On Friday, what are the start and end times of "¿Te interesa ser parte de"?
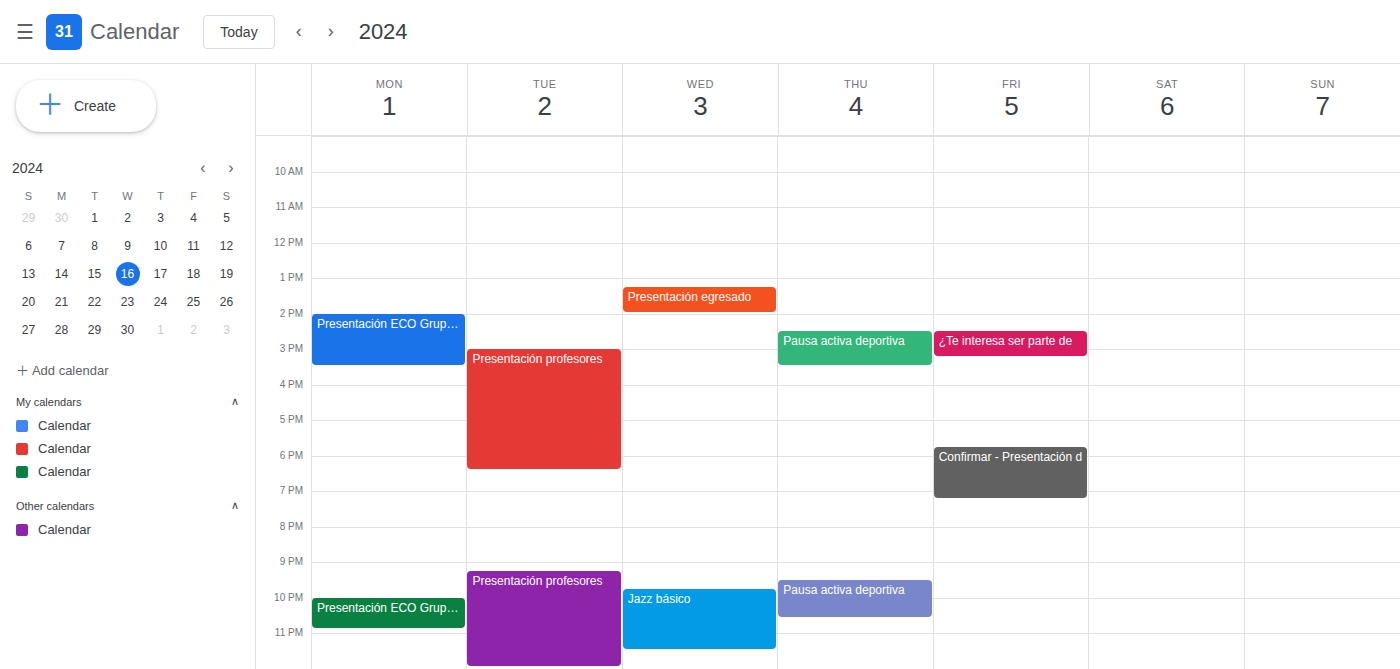
2:30 PM to 3:15 PM